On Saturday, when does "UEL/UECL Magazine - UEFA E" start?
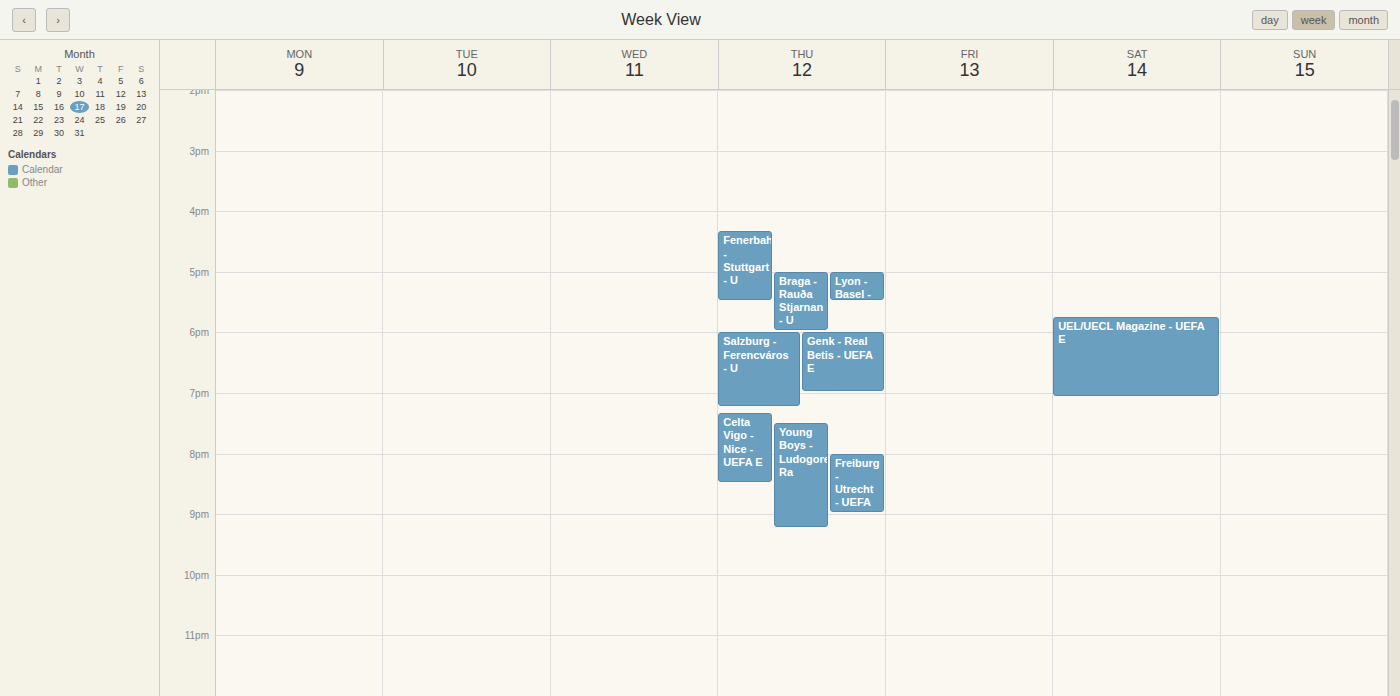
5:45 PM